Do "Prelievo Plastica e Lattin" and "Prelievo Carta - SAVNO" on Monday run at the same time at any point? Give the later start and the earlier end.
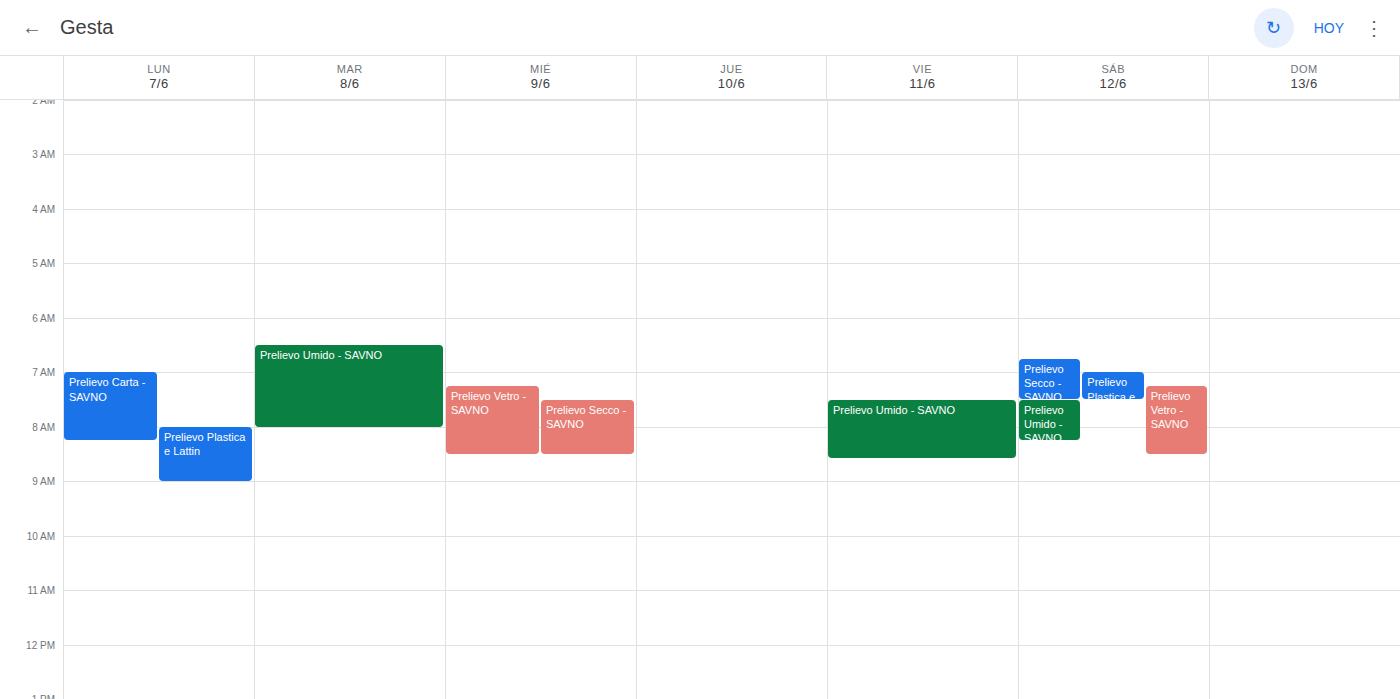
"Prelievo Plastica e Lattin" starts at 8:00 AM, before "Prelievo Carta - SAVNO" ends at 8:15 AM -- they overlap.